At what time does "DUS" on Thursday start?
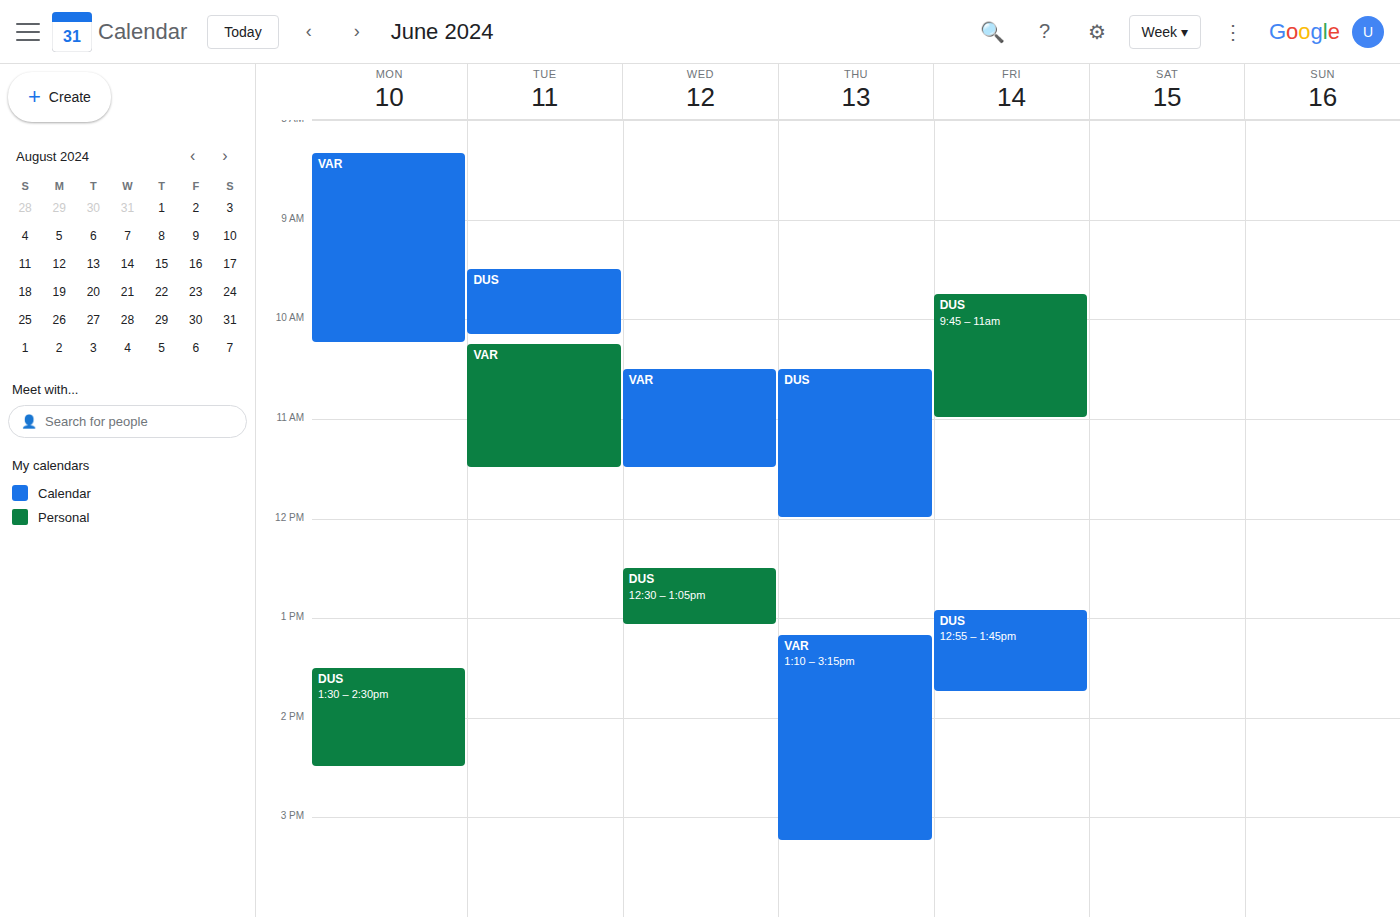
10:30 AM